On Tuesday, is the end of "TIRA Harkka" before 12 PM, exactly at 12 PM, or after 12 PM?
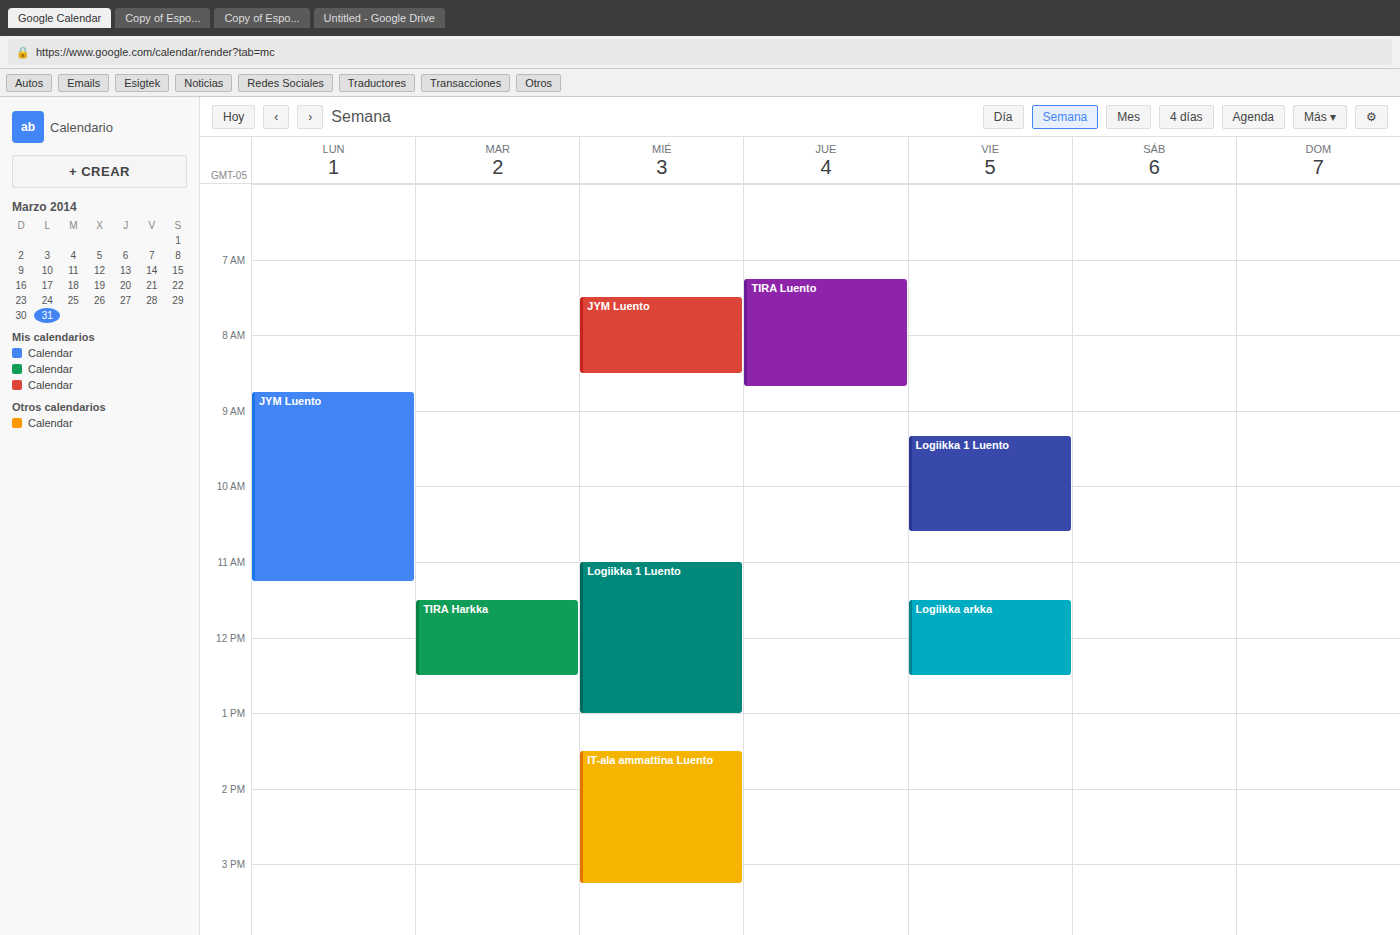
12:30 PM -- after 12 PM, 30 minutes below the 12 PM line.